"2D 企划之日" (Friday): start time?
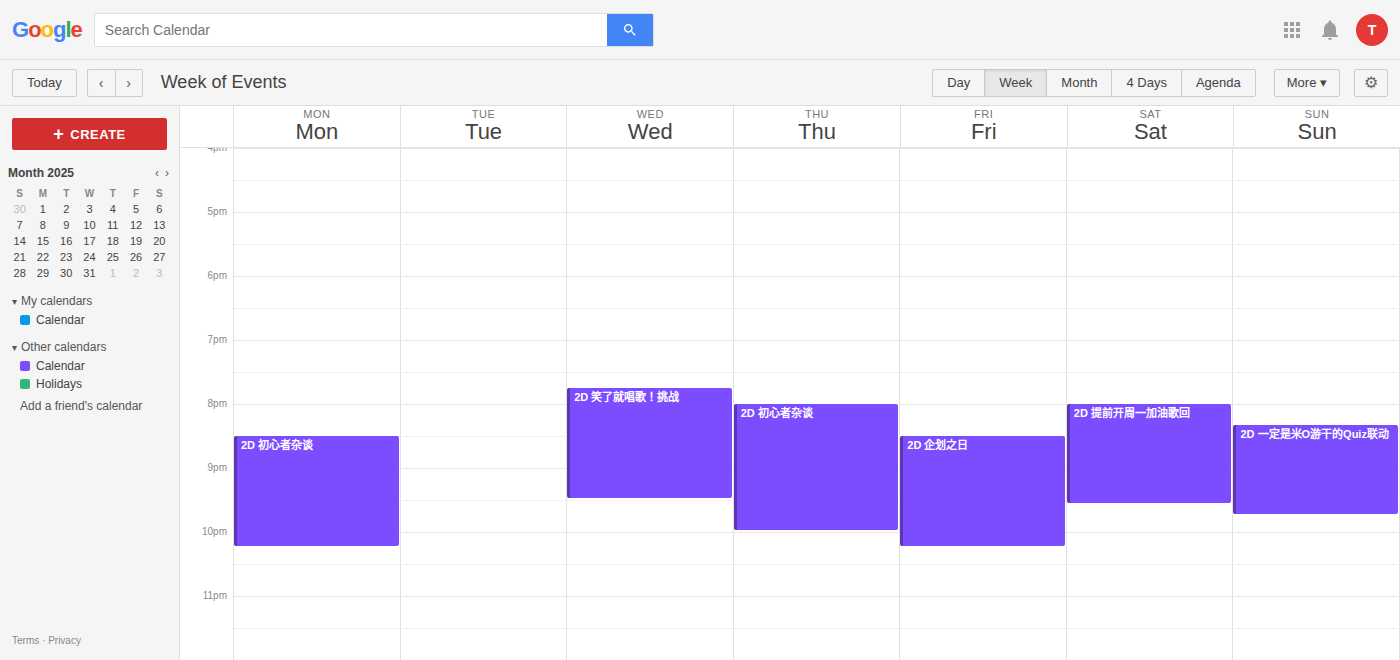
8:30 PM